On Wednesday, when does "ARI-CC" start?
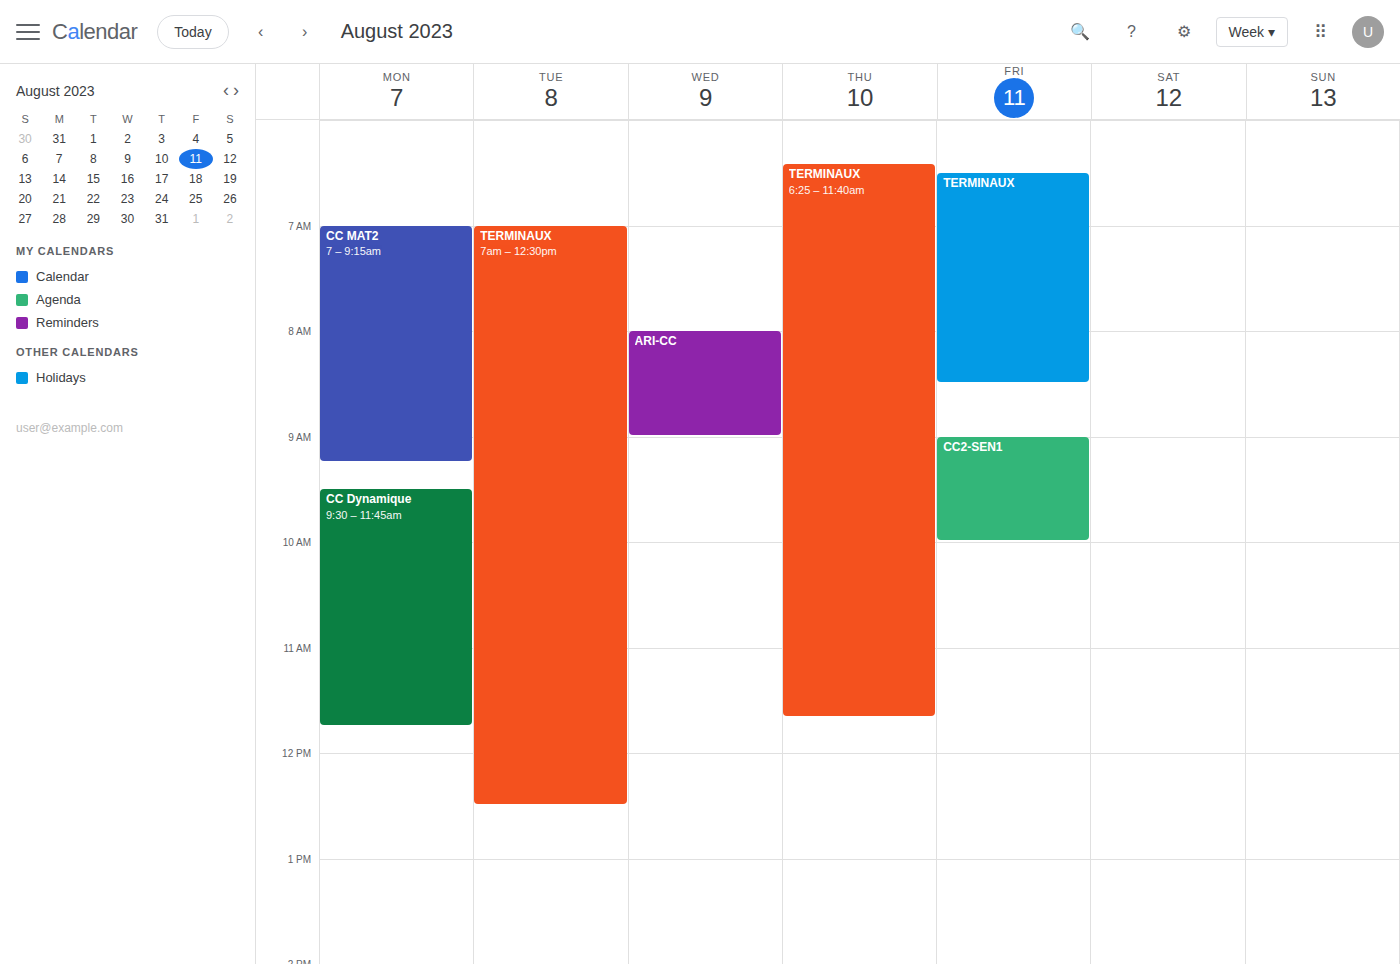
8:00 AM